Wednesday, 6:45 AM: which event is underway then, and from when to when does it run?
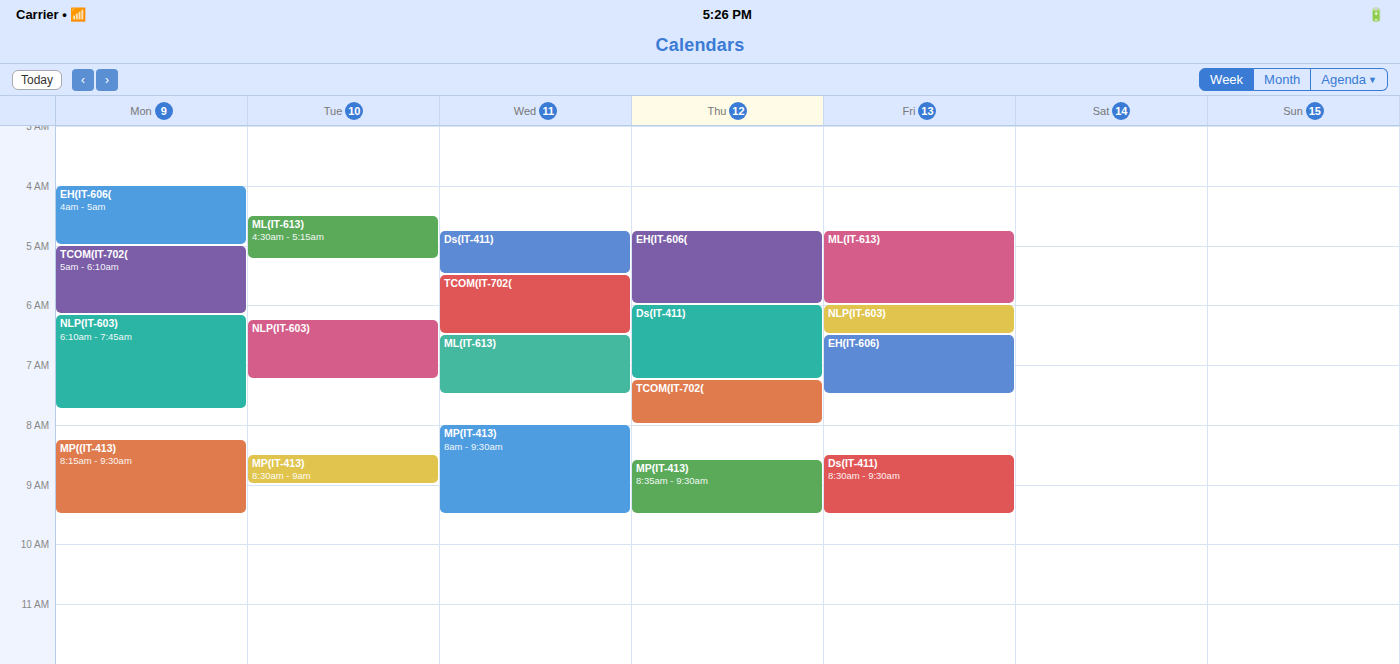
"ML(IT-613)", 6:30 AM to 7:30 AM